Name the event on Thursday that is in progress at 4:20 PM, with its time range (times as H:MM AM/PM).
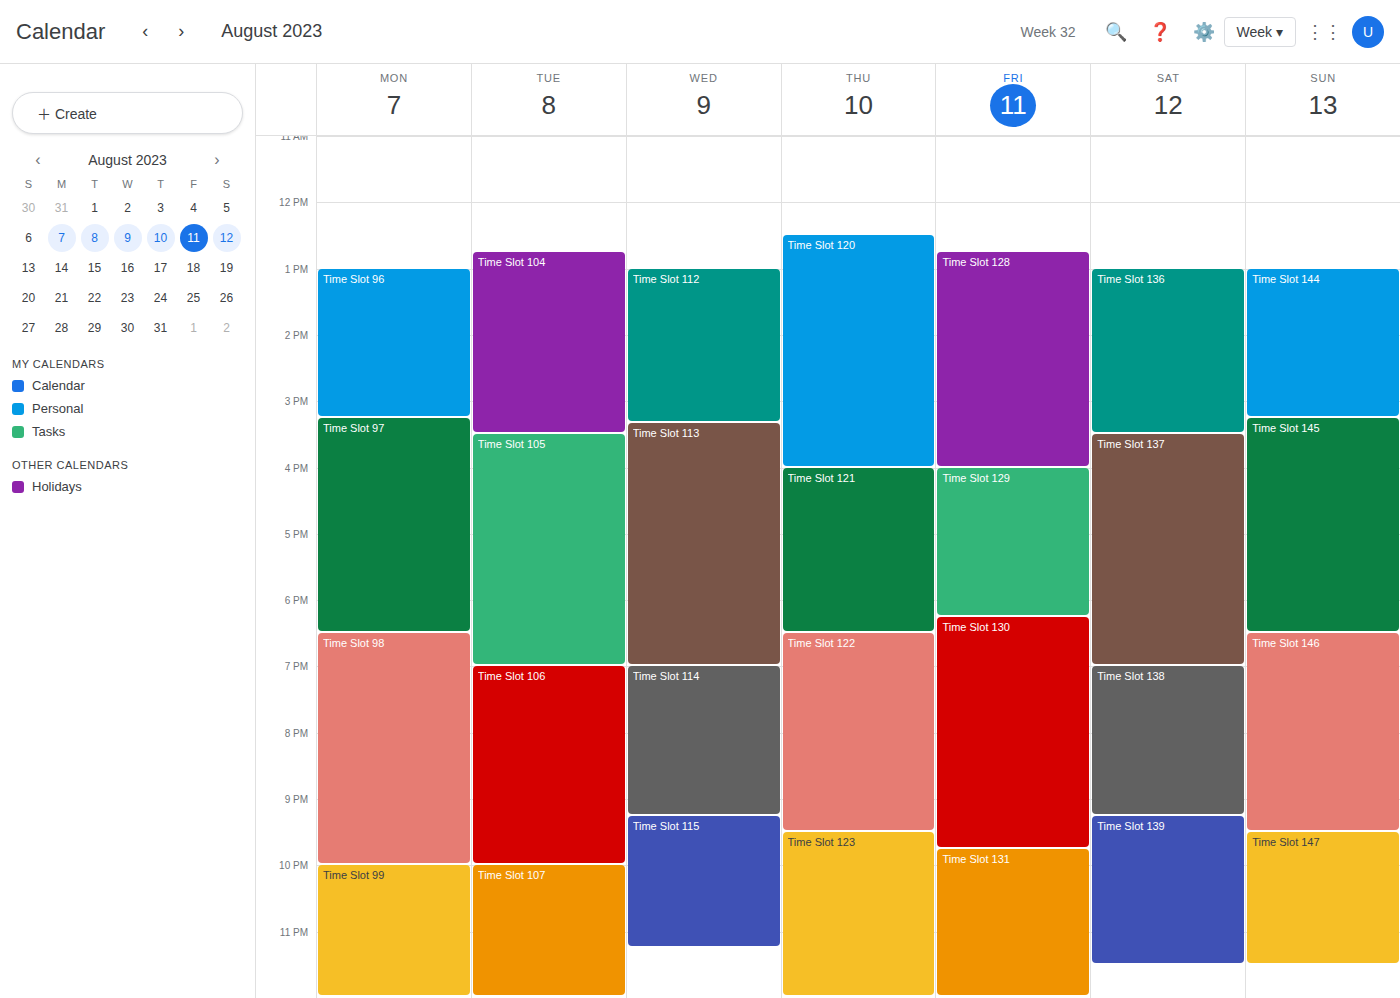
"Time Slot 121", 4:00 PM to 6:30 PM